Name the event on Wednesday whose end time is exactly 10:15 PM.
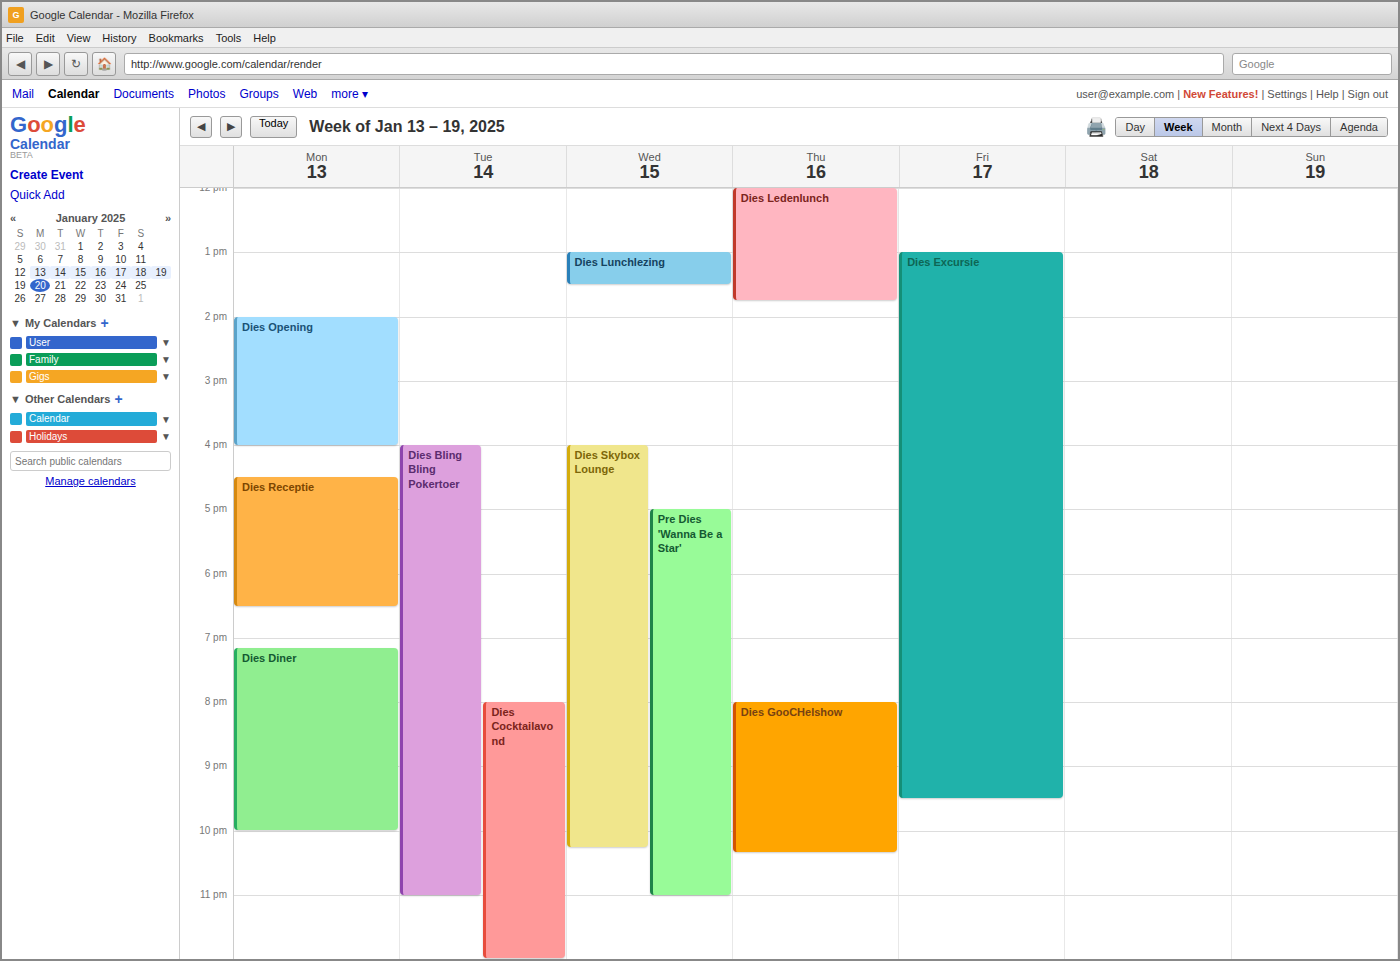
"Dies Skybox Lounge"